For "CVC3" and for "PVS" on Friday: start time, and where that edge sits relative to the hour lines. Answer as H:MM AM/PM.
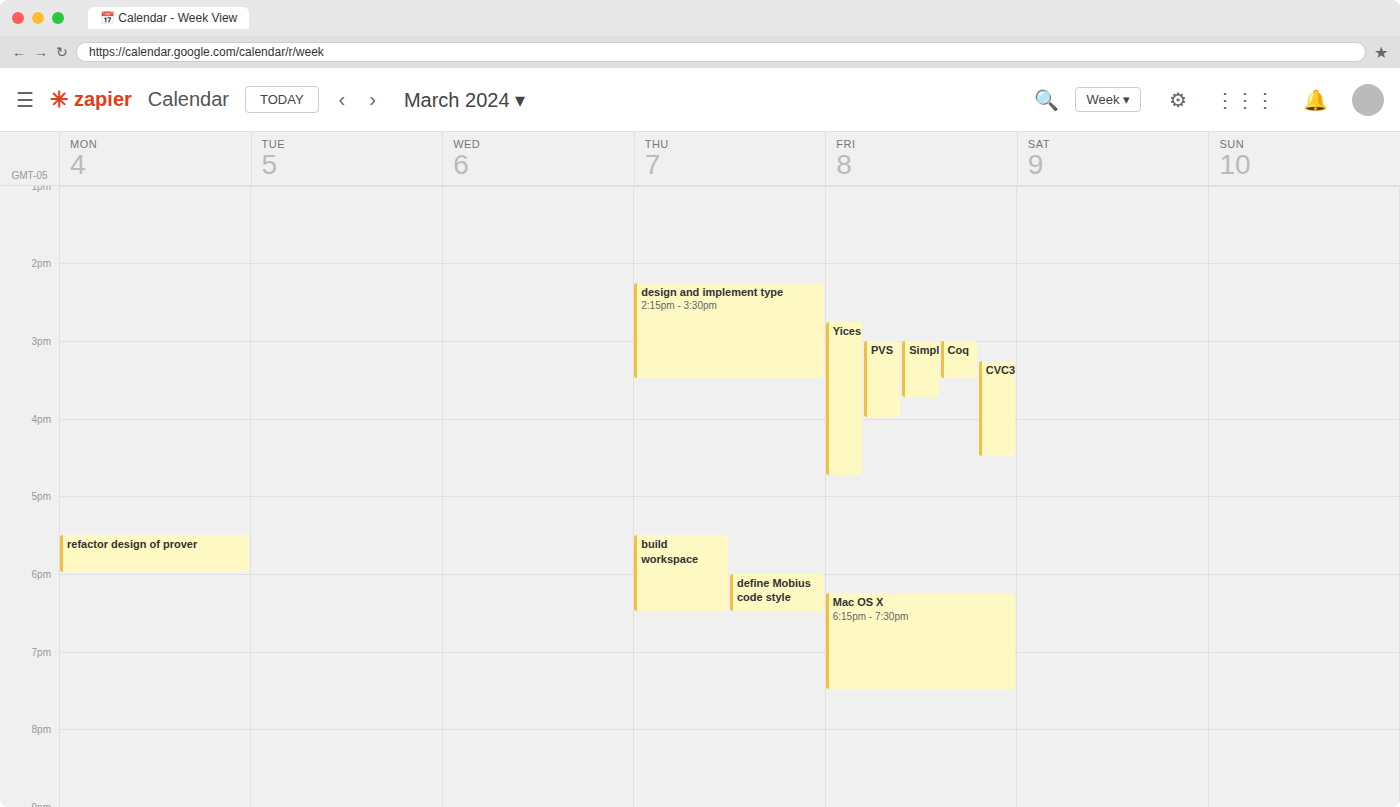
"CVC3": 3:15 PM, neither: a quarter of the way from the 3 PM line to the 4 PM line. "PVS": 3:00 PM, exactly on the 3 PM line.